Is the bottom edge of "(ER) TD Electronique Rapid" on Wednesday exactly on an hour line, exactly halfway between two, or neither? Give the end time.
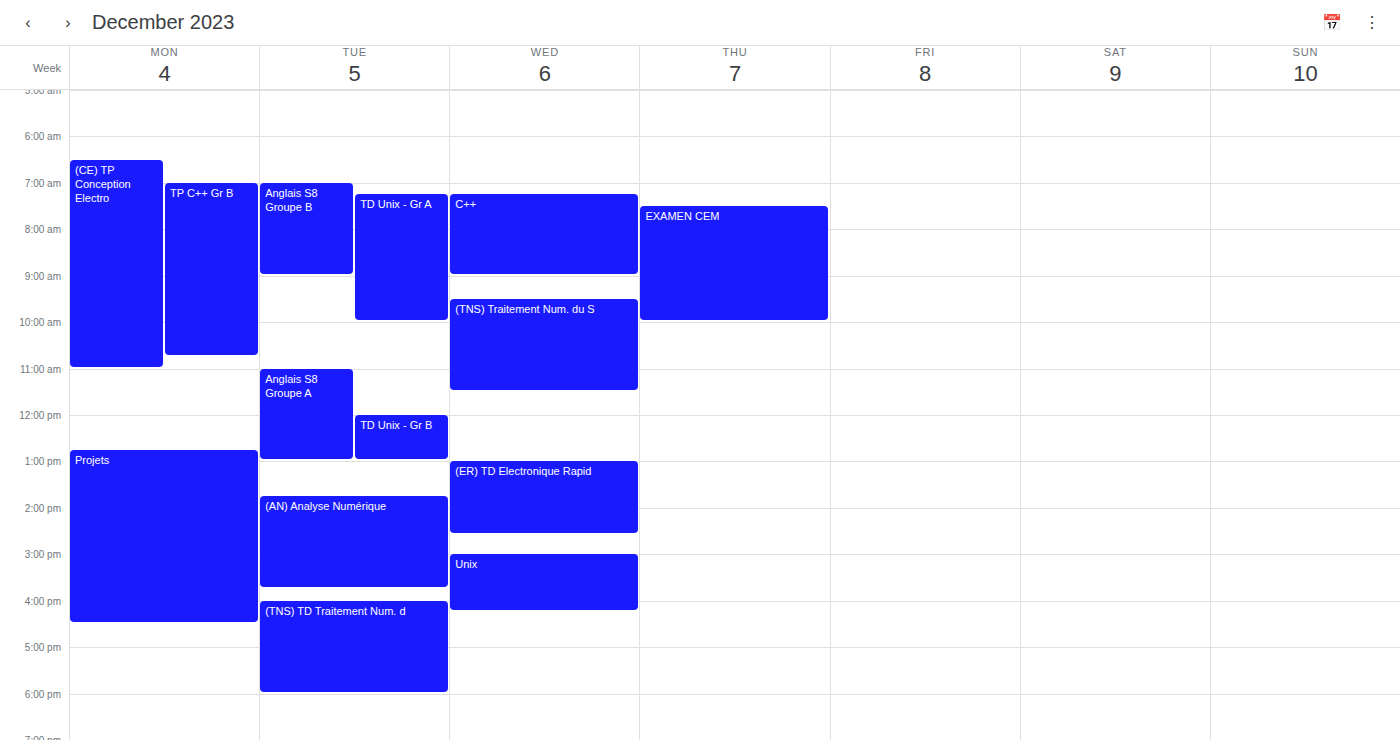
2:35 PM -- neither: 35 minutes below the 2 PM line and 25 minutes above the 3 PM line.